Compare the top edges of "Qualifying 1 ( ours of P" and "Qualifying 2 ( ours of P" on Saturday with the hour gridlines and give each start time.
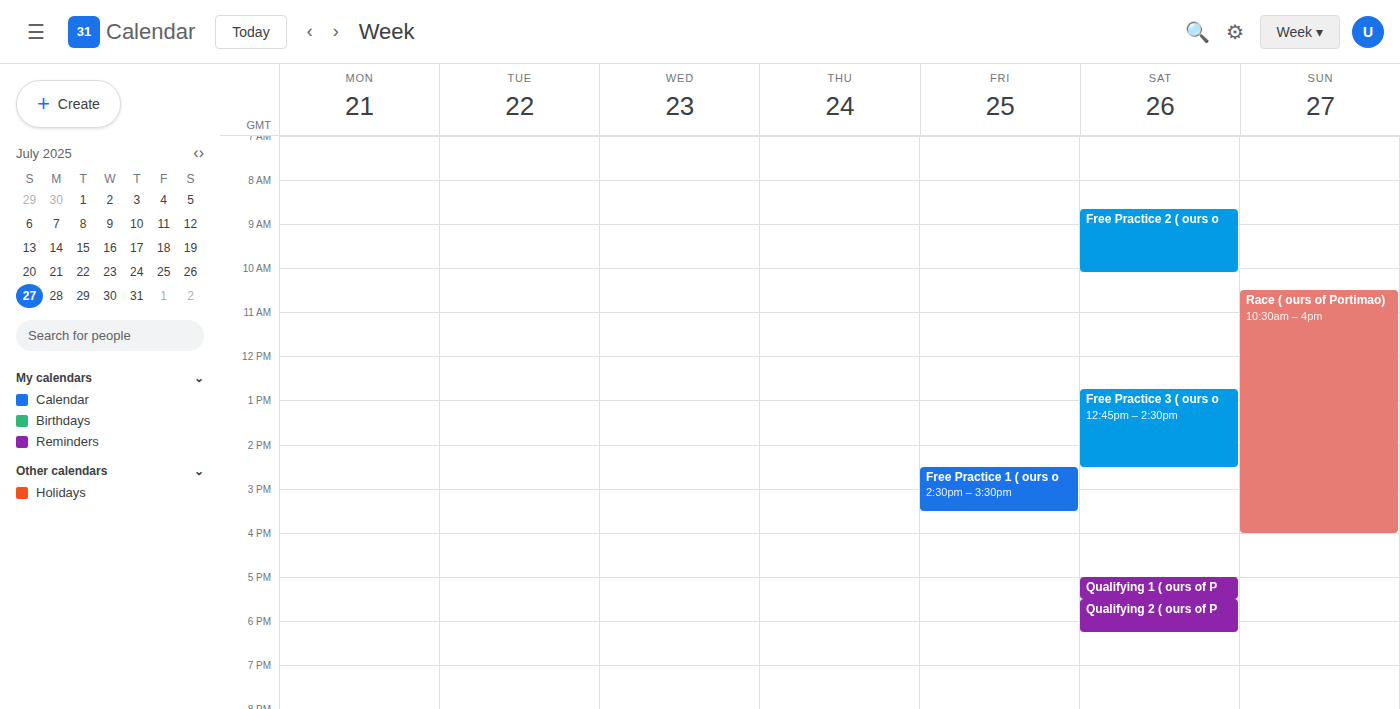
"Qualifying 1 ( ours of P": 5:00 PM, exactly on the 5 PM line. "Qualifying 2 ( ours of P": 5:30 PM, halfway between the 5 PM and 6 PM lines.